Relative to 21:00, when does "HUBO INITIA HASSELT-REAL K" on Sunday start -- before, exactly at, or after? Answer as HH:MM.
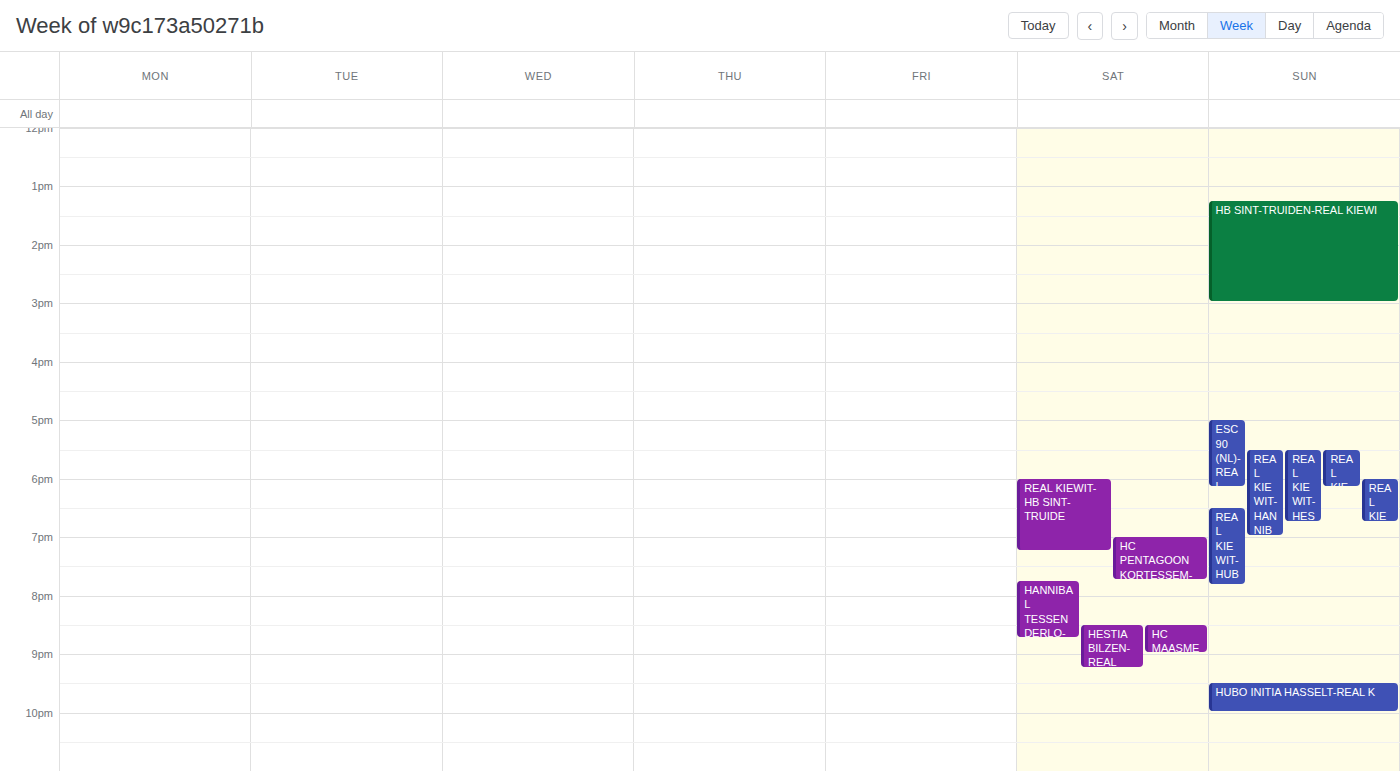
21:30 -- after 21:00, 30 minutes below the 21:00 line.